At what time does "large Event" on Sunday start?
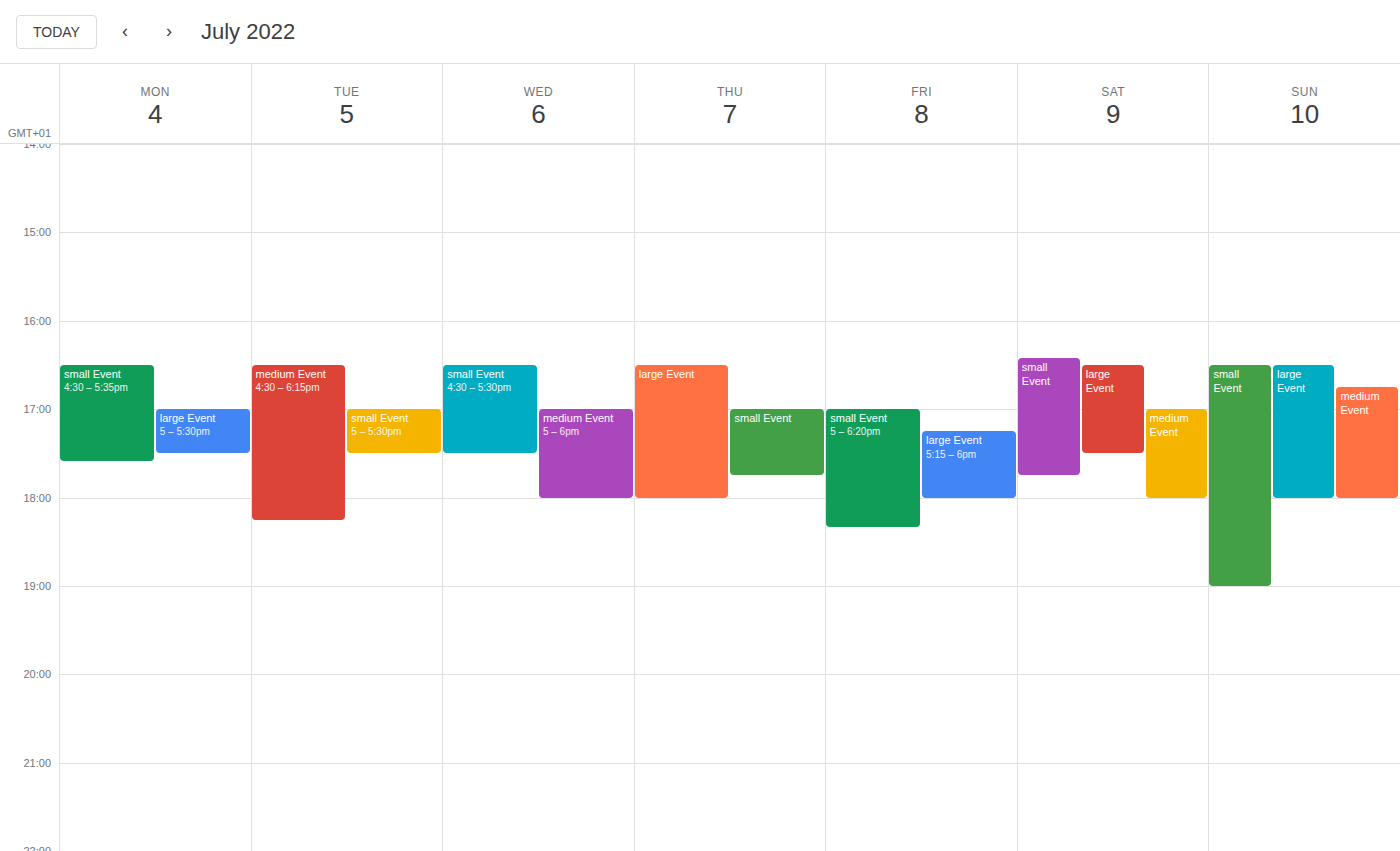
4:30 PM